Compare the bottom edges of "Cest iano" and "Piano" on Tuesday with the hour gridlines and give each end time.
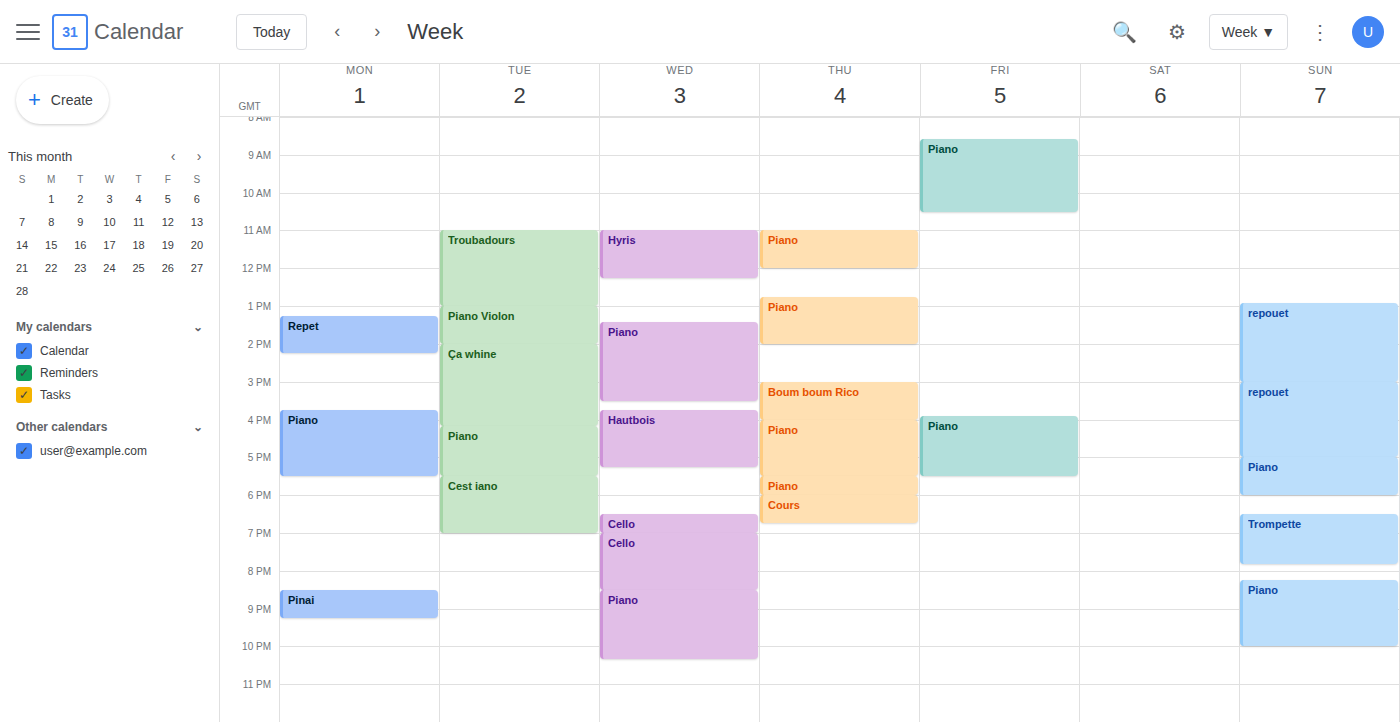
"Cest iano": 7:00 PM, exactly on the 7 PM line. "Piano": 5:30 PM, halfway between the 5 PM and 6 PM lines.